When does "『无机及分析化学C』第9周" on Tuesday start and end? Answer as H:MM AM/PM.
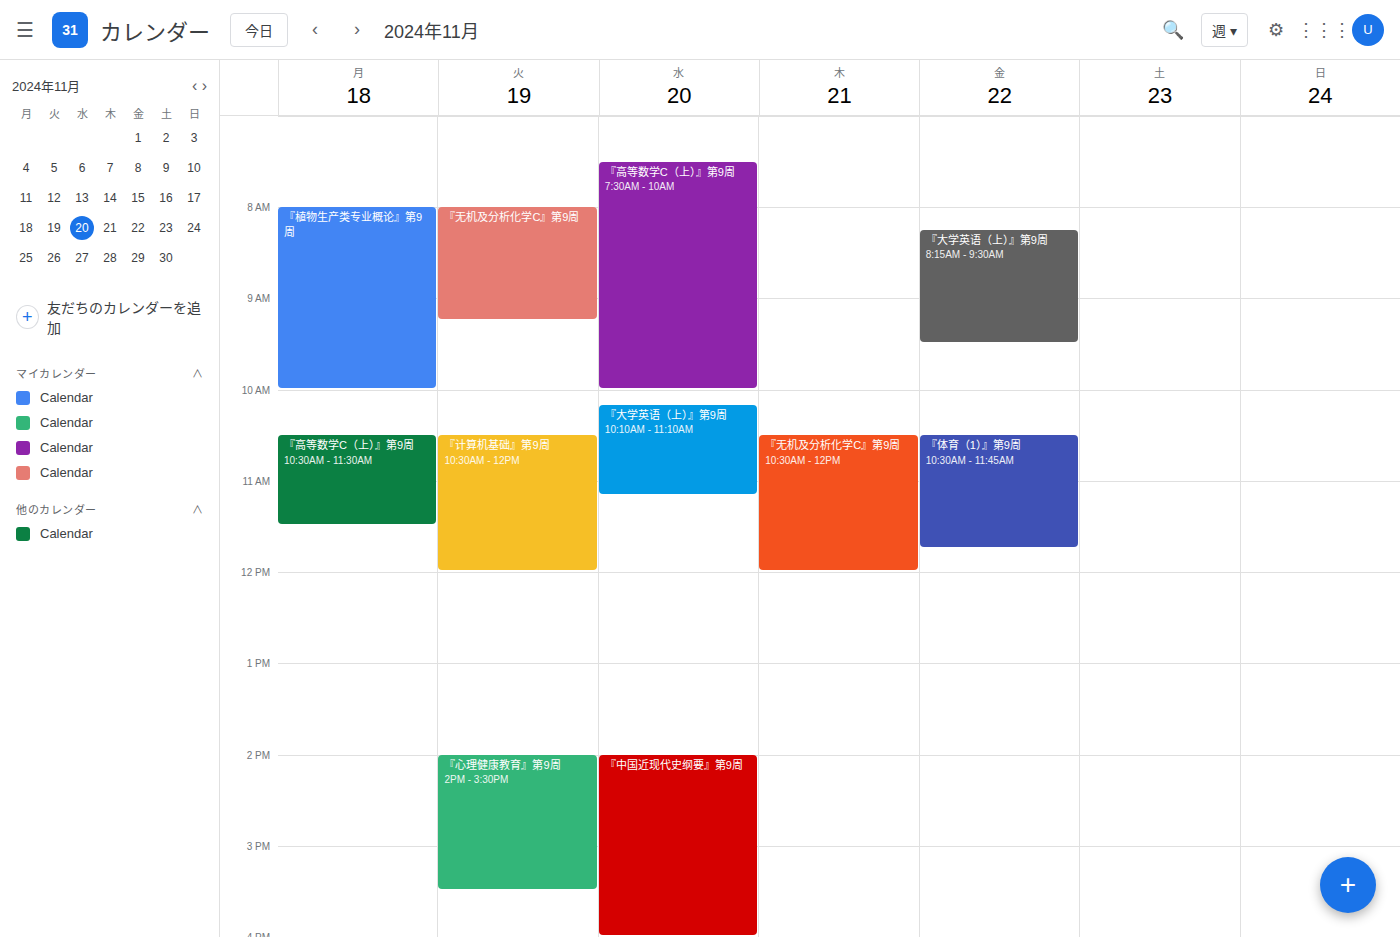
8:00 AM to 9:15 AM